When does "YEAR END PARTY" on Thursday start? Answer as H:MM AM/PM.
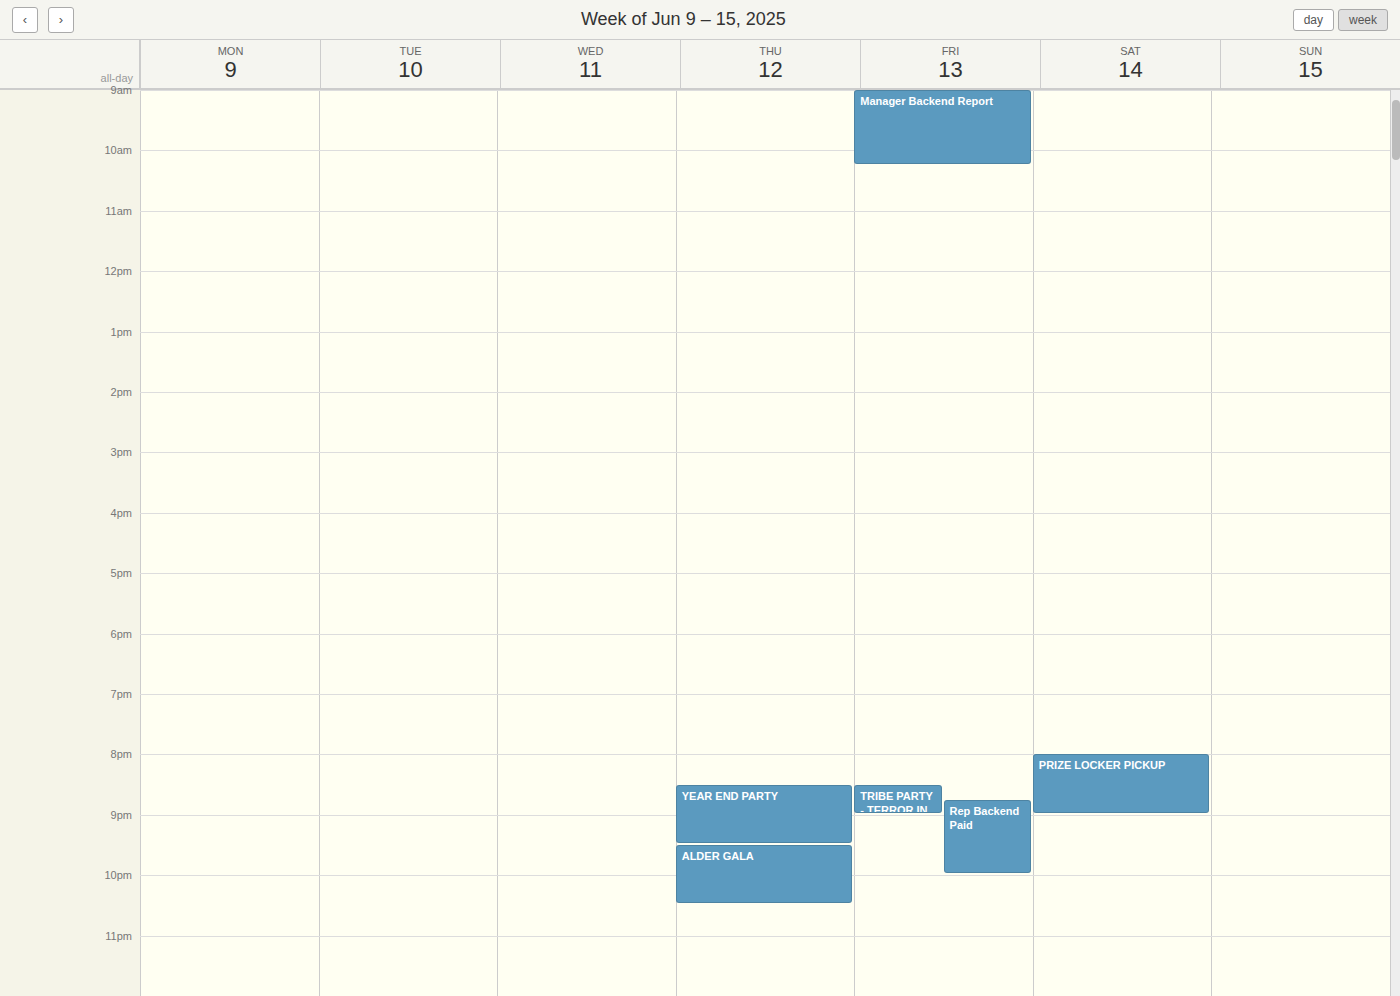
8:30 PM